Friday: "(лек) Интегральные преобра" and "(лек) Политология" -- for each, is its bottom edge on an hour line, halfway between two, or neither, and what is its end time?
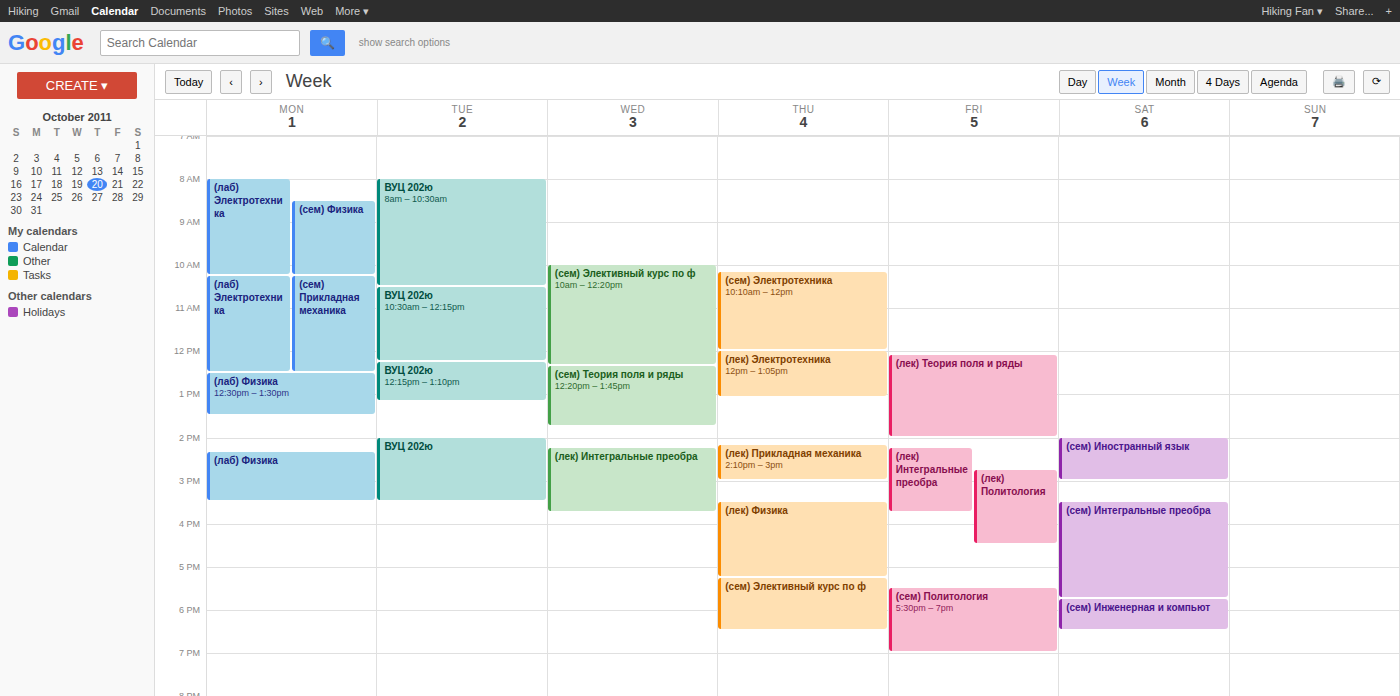
"(лек) Интегральные преобра": 3:45 PM, neither: three quarters of the way from the 3 PM line to the 4 PM line. "(лек) Политология": 4:30 PM, halfway between the 4 PM and 5 PM lines.